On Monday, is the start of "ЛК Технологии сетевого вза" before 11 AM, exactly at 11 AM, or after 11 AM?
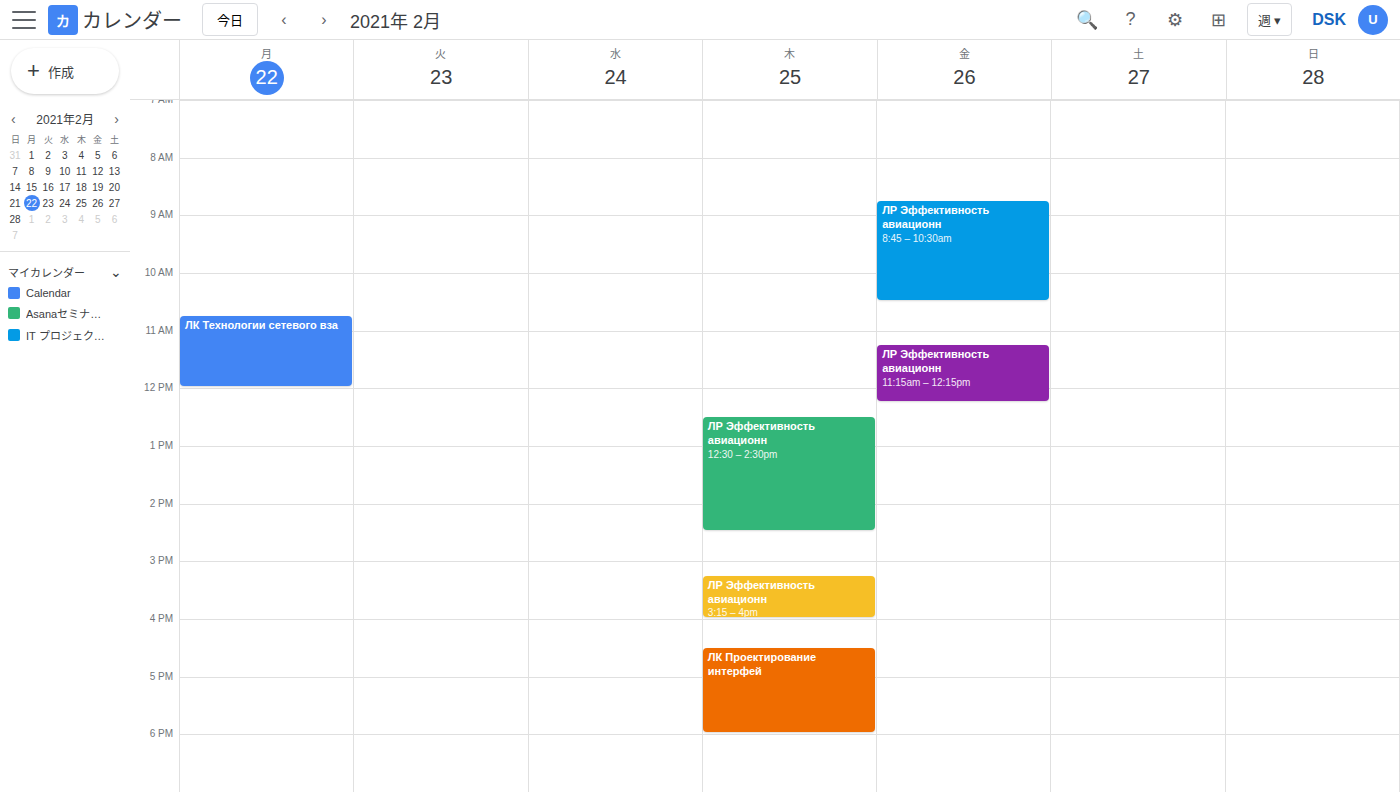
10:45 AM -- before 11 AM, 15 minutes above the 11 AM line.